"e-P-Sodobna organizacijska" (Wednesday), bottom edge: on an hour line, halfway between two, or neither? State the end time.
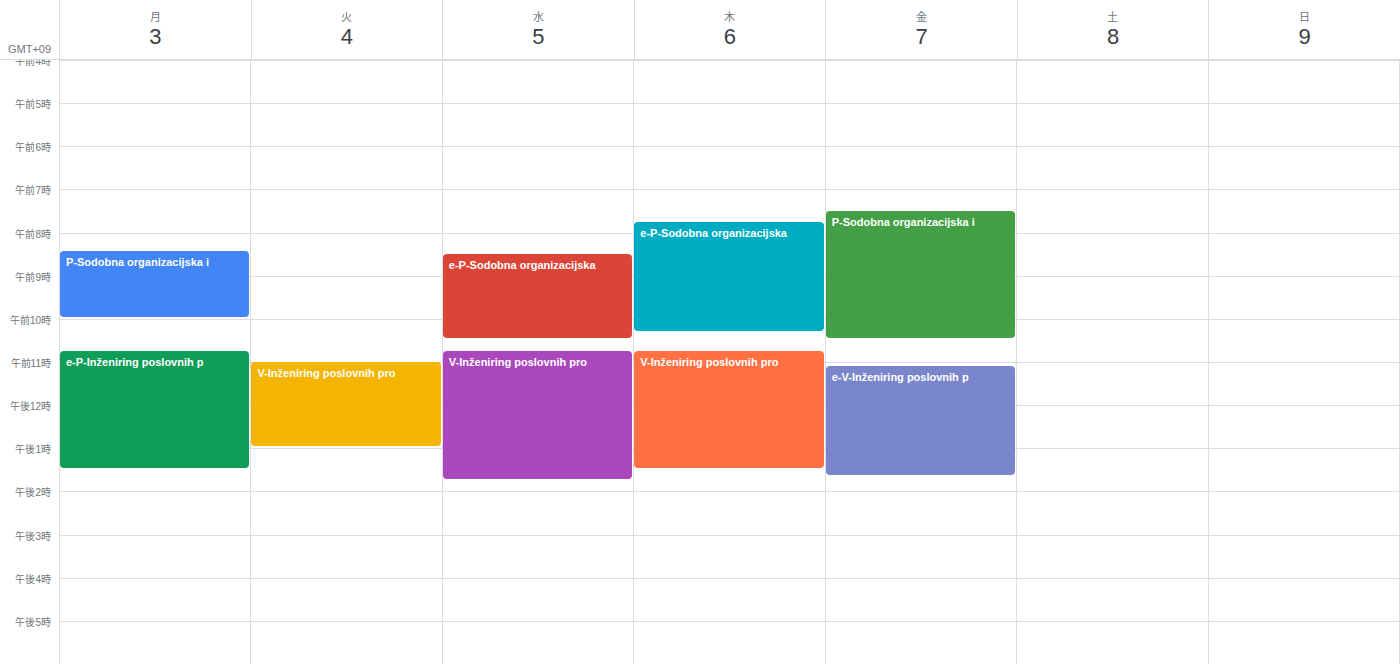
10:30 AM -- halfway between the 10 AM and 11 AM lines.